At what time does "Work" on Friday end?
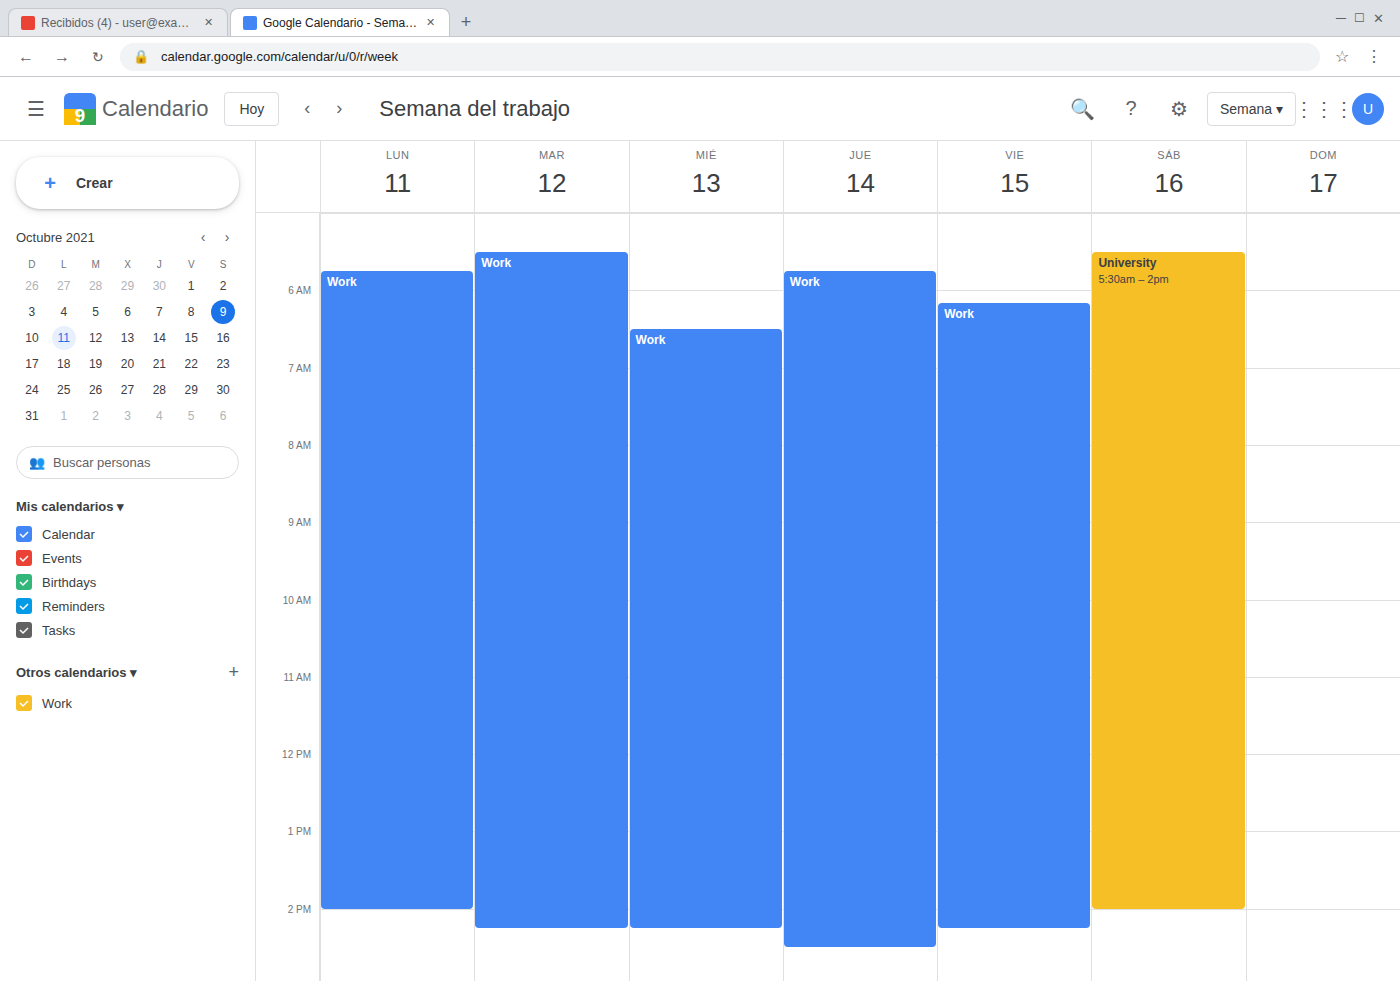
2:15 PM